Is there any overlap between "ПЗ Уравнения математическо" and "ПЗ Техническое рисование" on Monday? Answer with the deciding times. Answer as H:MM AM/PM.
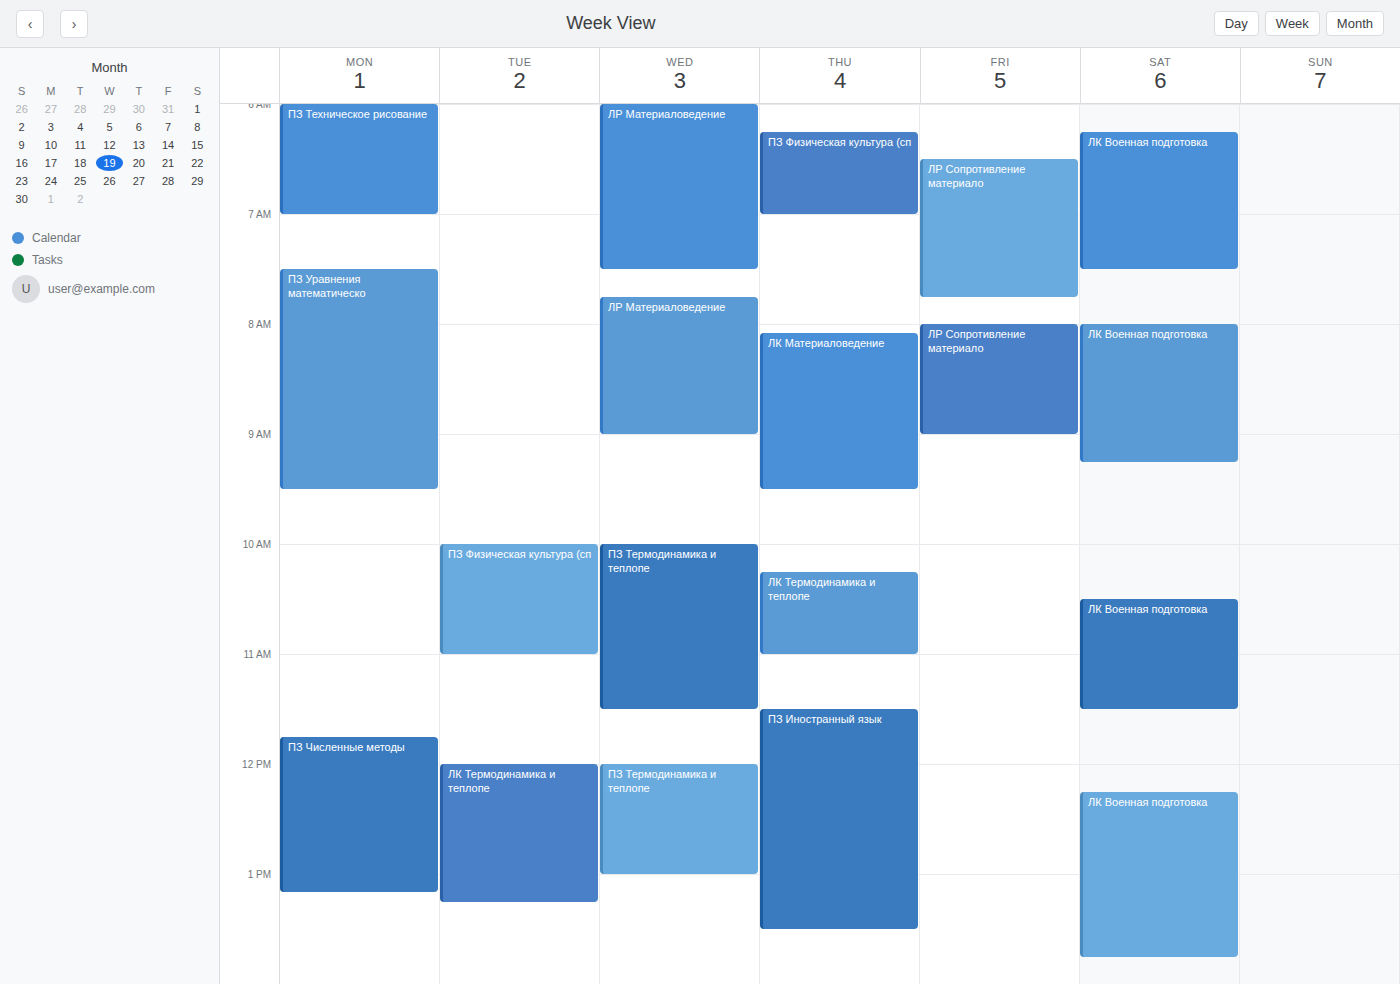
"ПЗ Техническое рисование" ends at 7:00 AM and "ПЗ Уравнения математическо" starts at 7:30 AM -- no overlap.